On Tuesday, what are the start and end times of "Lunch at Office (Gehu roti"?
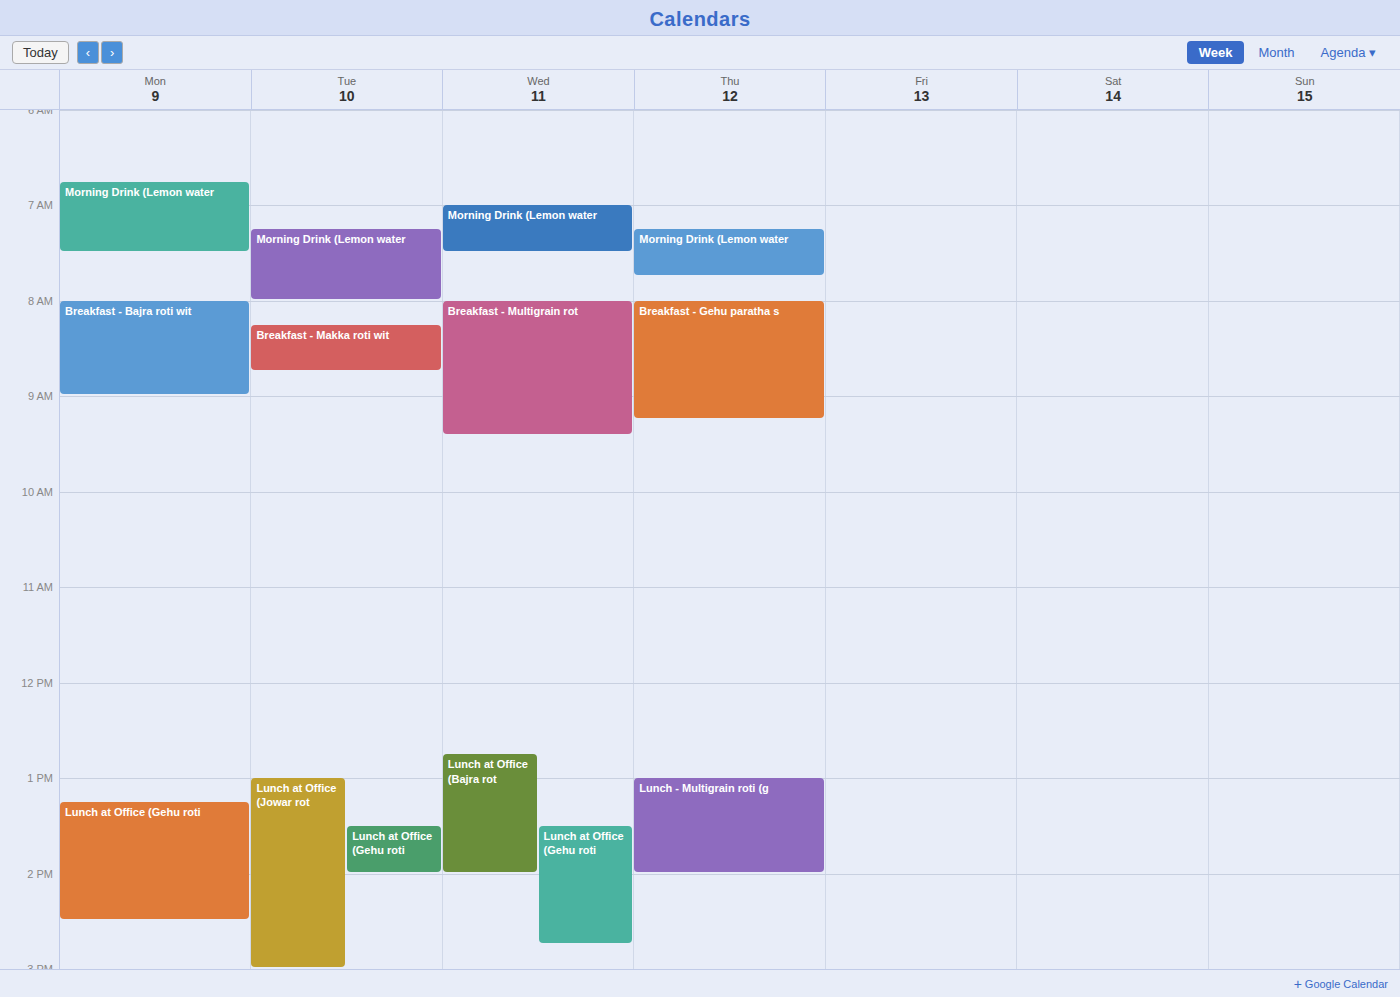
1:30 PM to 2:00 PM